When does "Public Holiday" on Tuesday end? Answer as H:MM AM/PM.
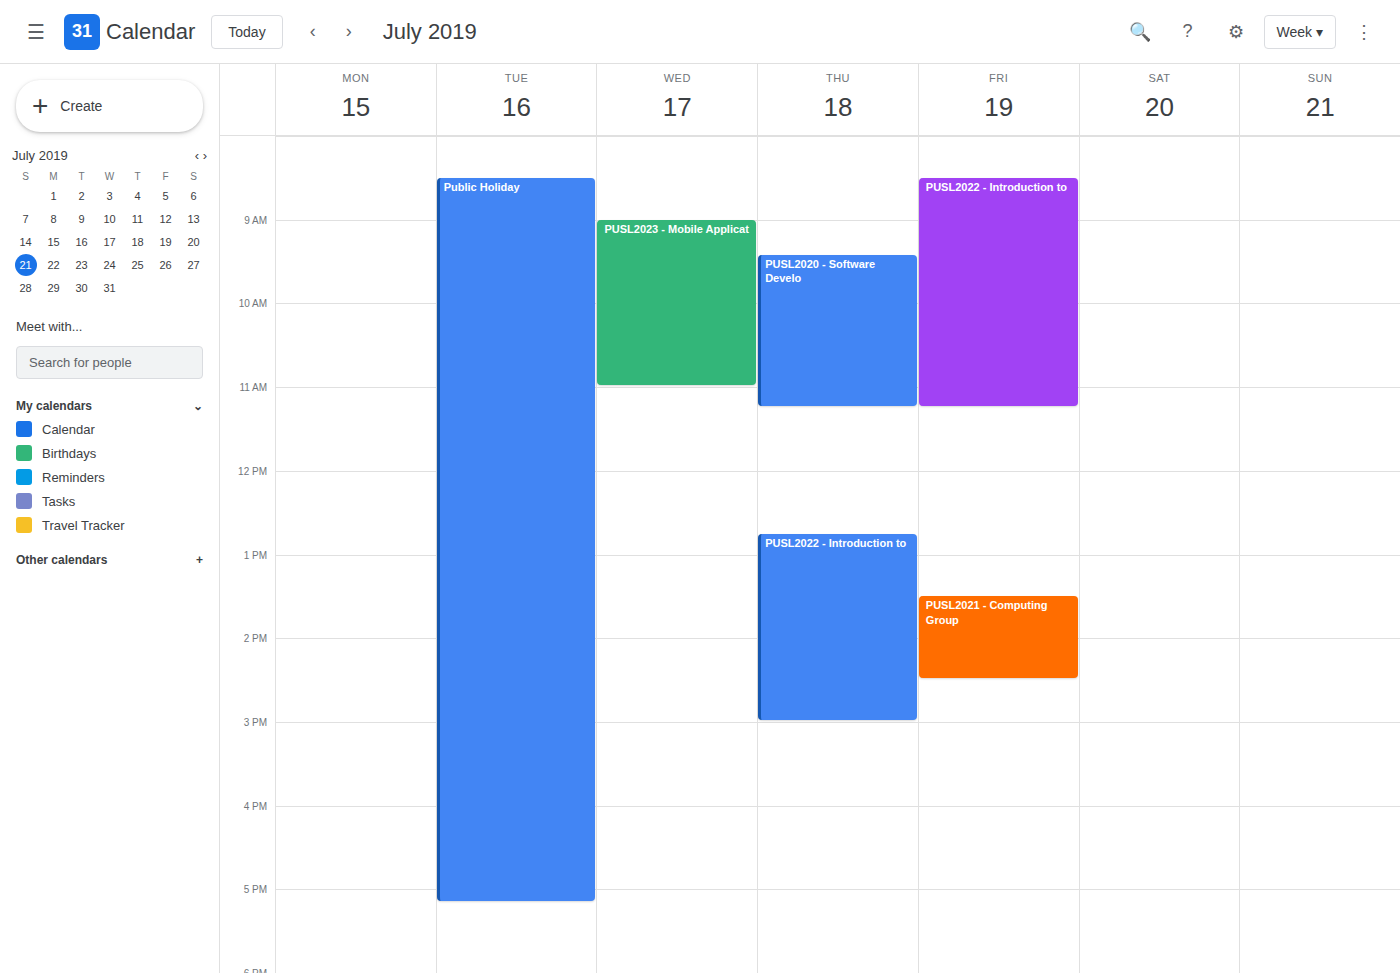
5:10 PM